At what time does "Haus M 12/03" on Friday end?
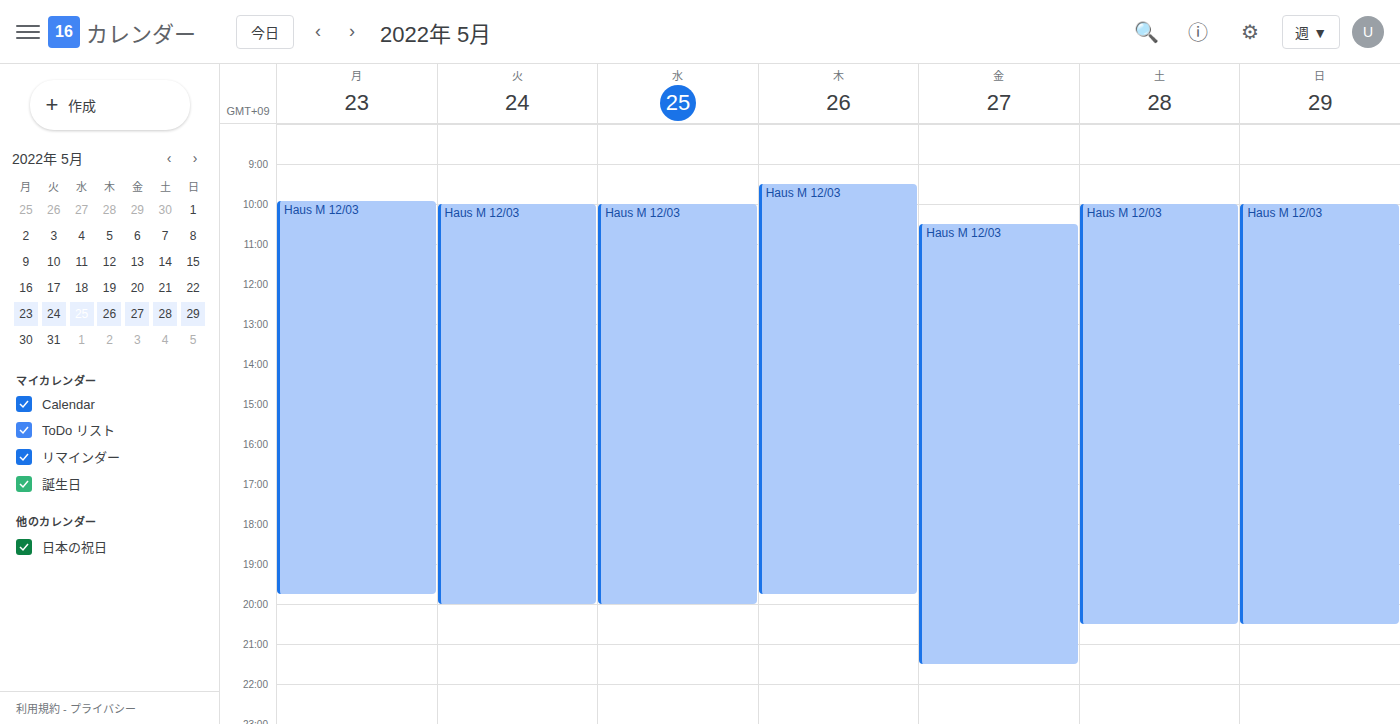
21:30